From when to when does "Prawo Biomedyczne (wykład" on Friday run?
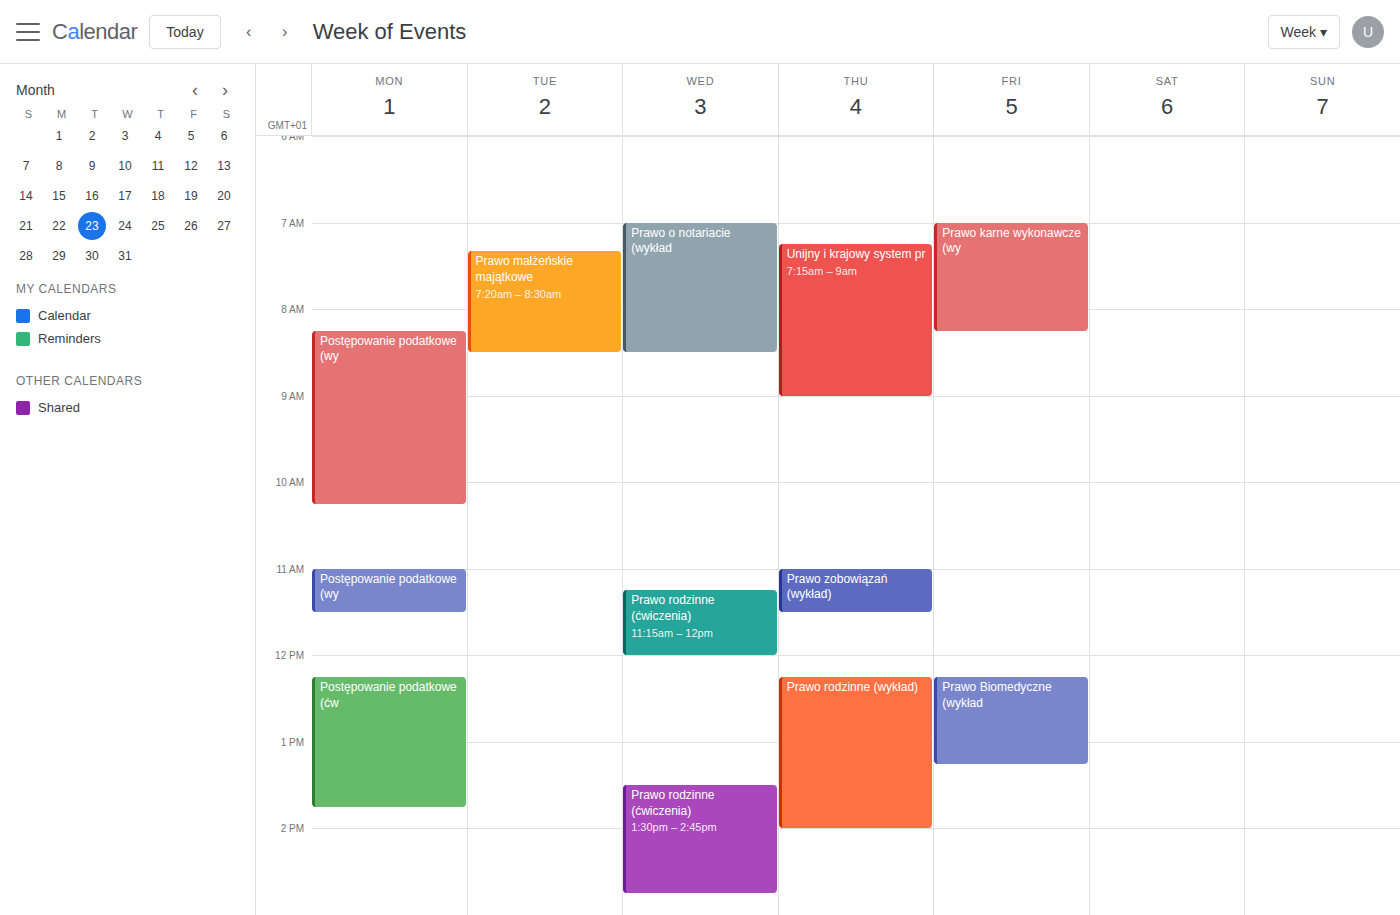
12:15 PM to 1:15 PM